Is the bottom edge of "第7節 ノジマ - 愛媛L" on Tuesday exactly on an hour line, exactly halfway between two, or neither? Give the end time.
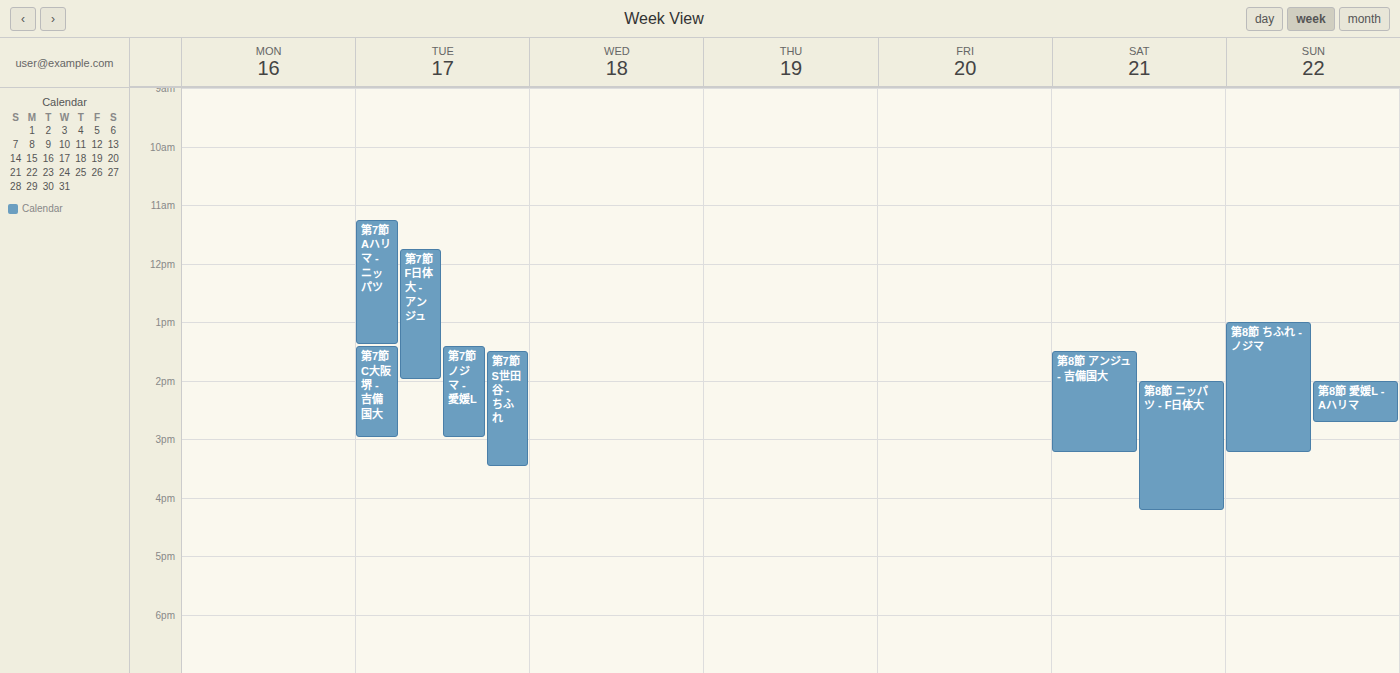
3:00 PM -- exactly on the 3 PM line.